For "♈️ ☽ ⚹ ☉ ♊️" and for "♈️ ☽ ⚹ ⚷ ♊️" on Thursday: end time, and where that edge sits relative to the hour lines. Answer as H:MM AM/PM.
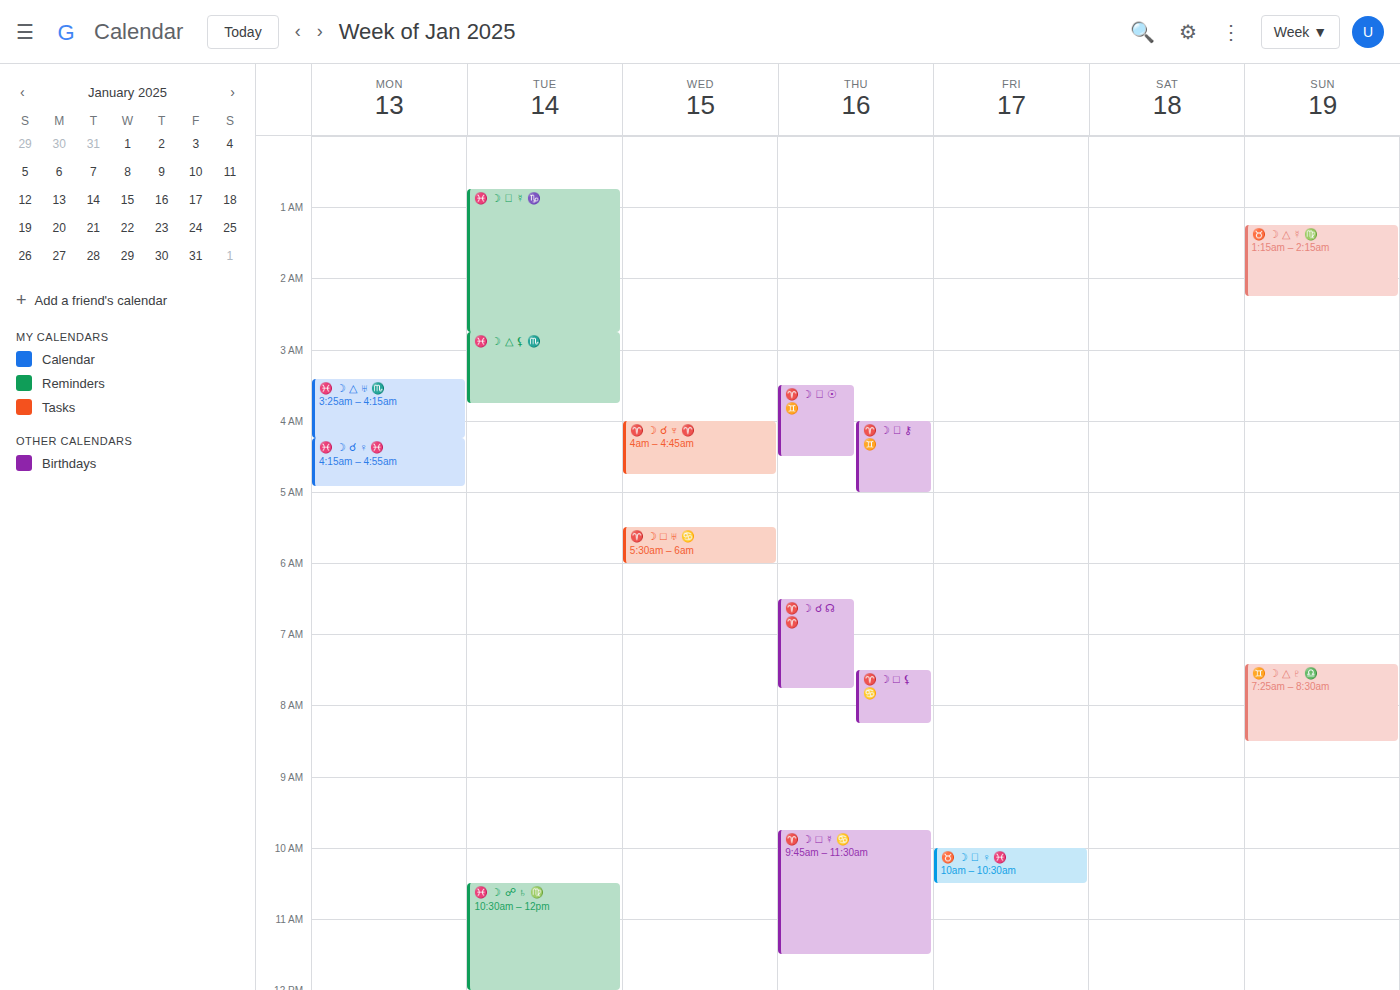
"♈️ ☽ ⚹ ☉ ♊️": 4:30 AM, halfway between the 4 AM and 5 AM lines. "♈️ ☽ ⚹ ⚷ ♊️": 5:00 AM, exactly on the 5 AM line.